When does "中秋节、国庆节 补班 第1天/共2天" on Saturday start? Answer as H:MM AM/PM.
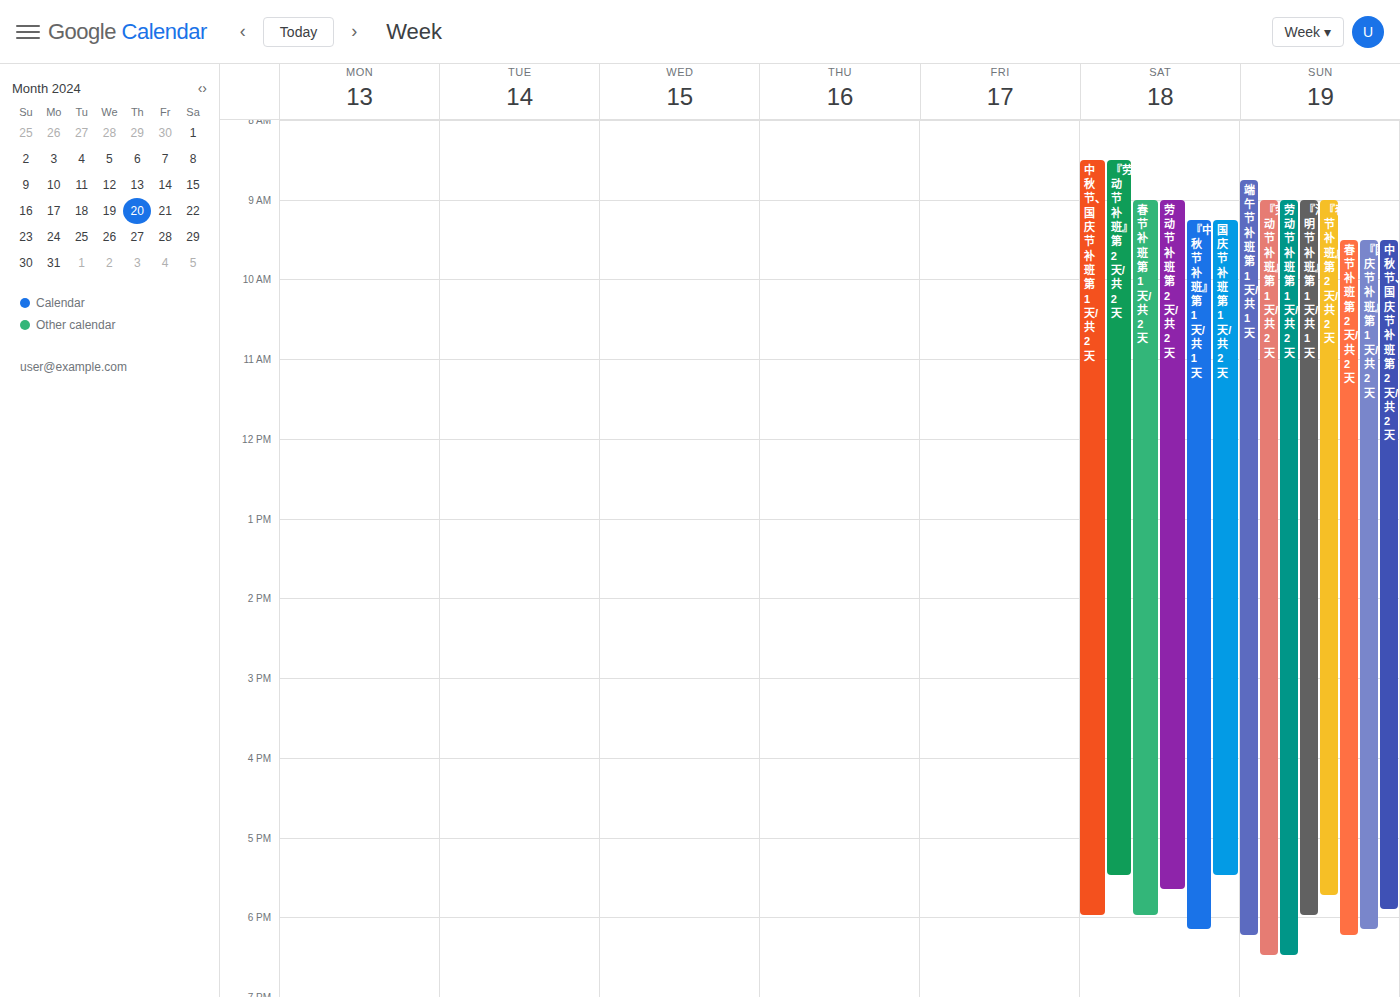
8:30 AM